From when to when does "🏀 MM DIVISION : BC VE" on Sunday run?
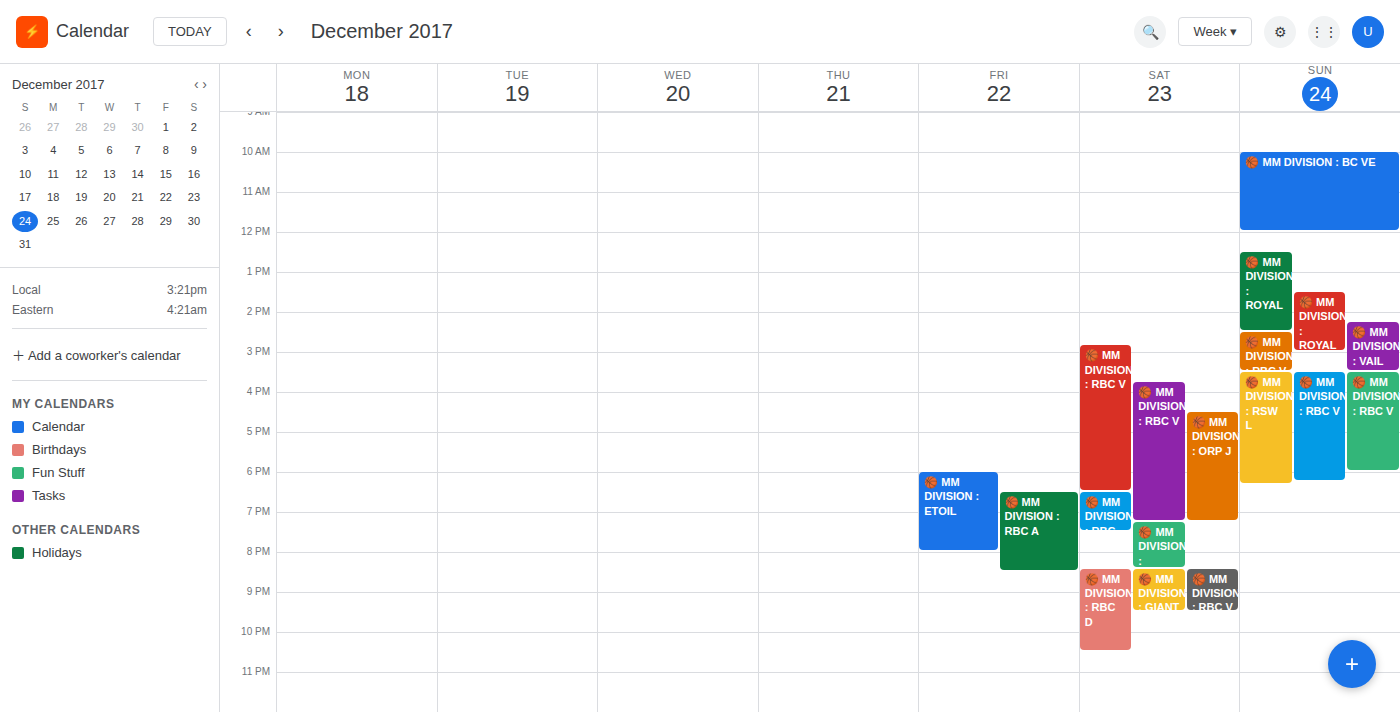
10:00 AM to 12:00 PM